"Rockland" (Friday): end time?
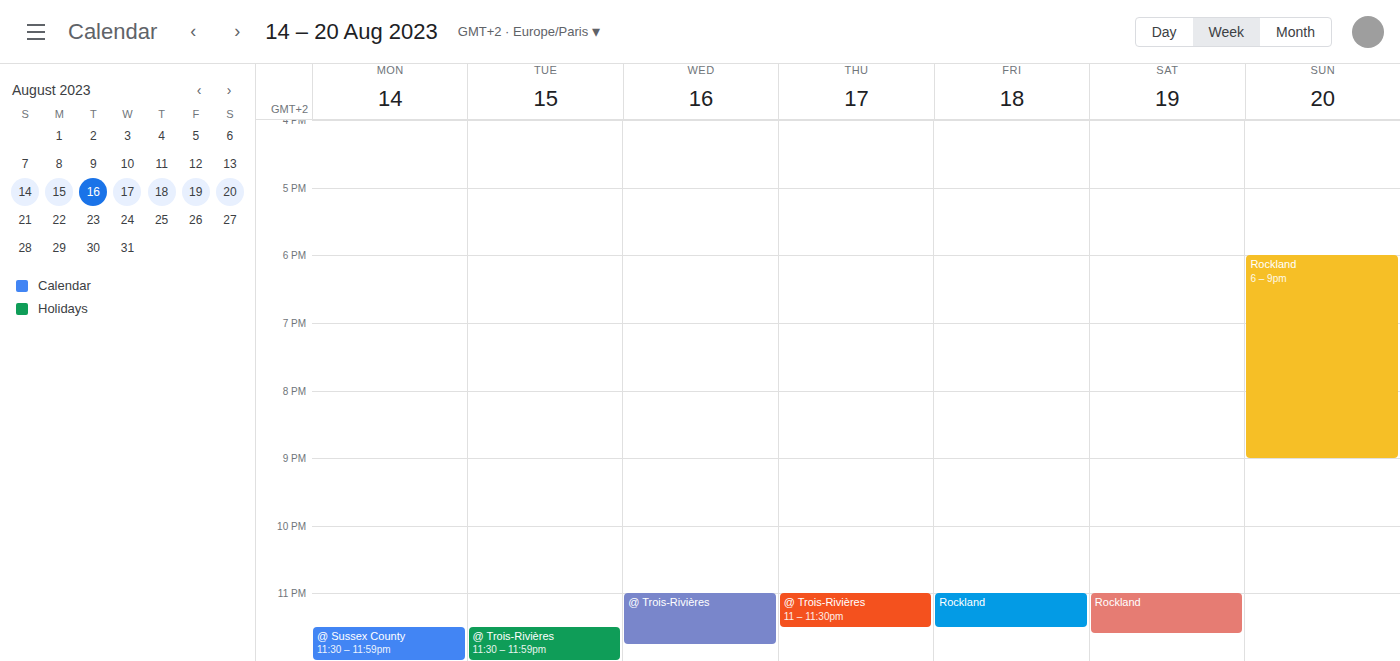
11:30 PM